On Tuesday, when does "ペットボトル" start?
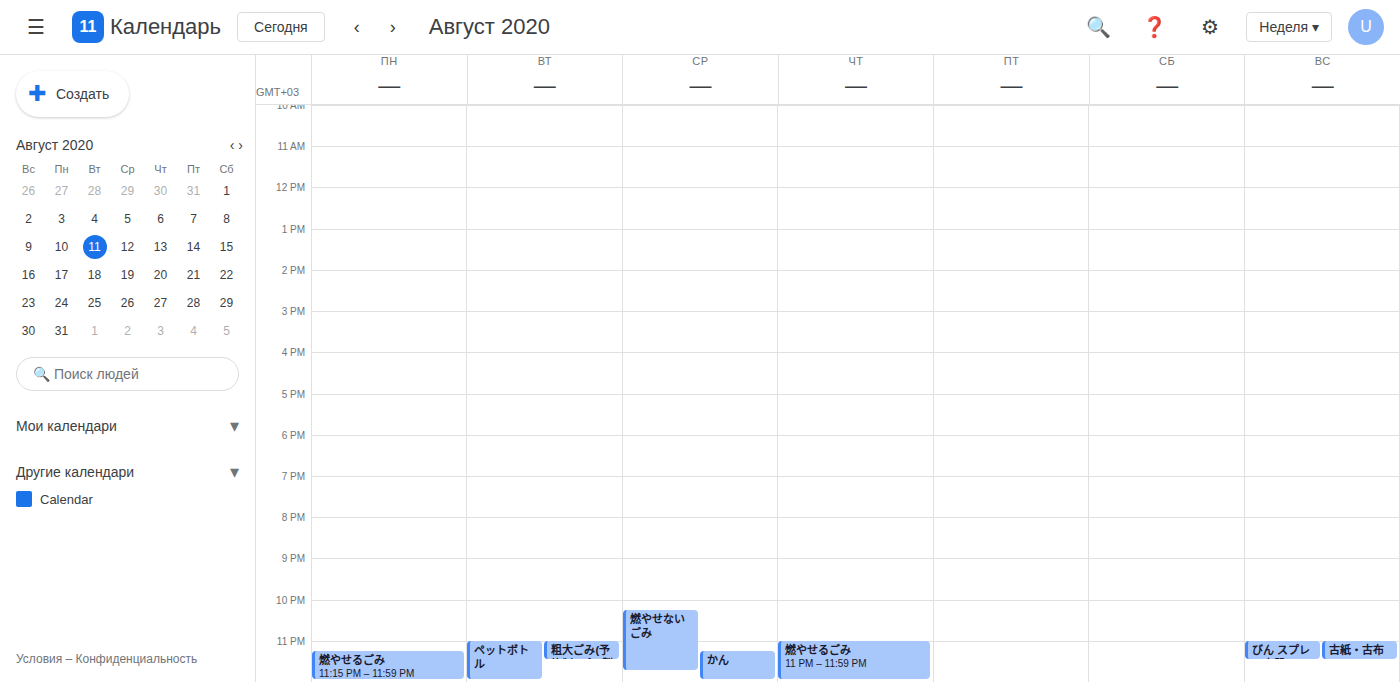
11:00 PM